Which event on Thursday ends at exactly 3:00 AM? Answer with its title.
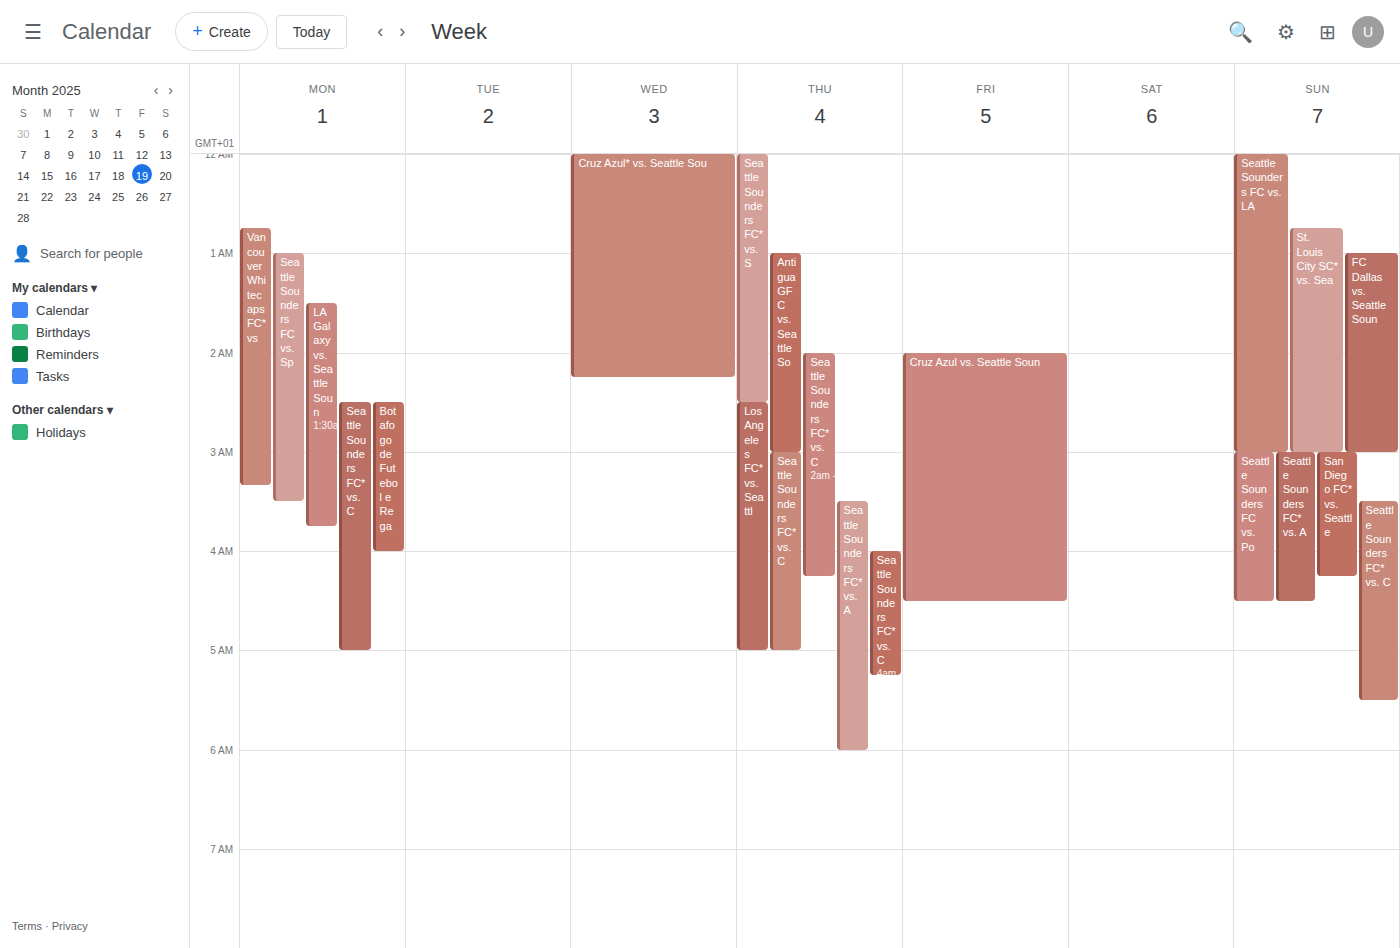
"Antigua GFC vs. Seattle So"